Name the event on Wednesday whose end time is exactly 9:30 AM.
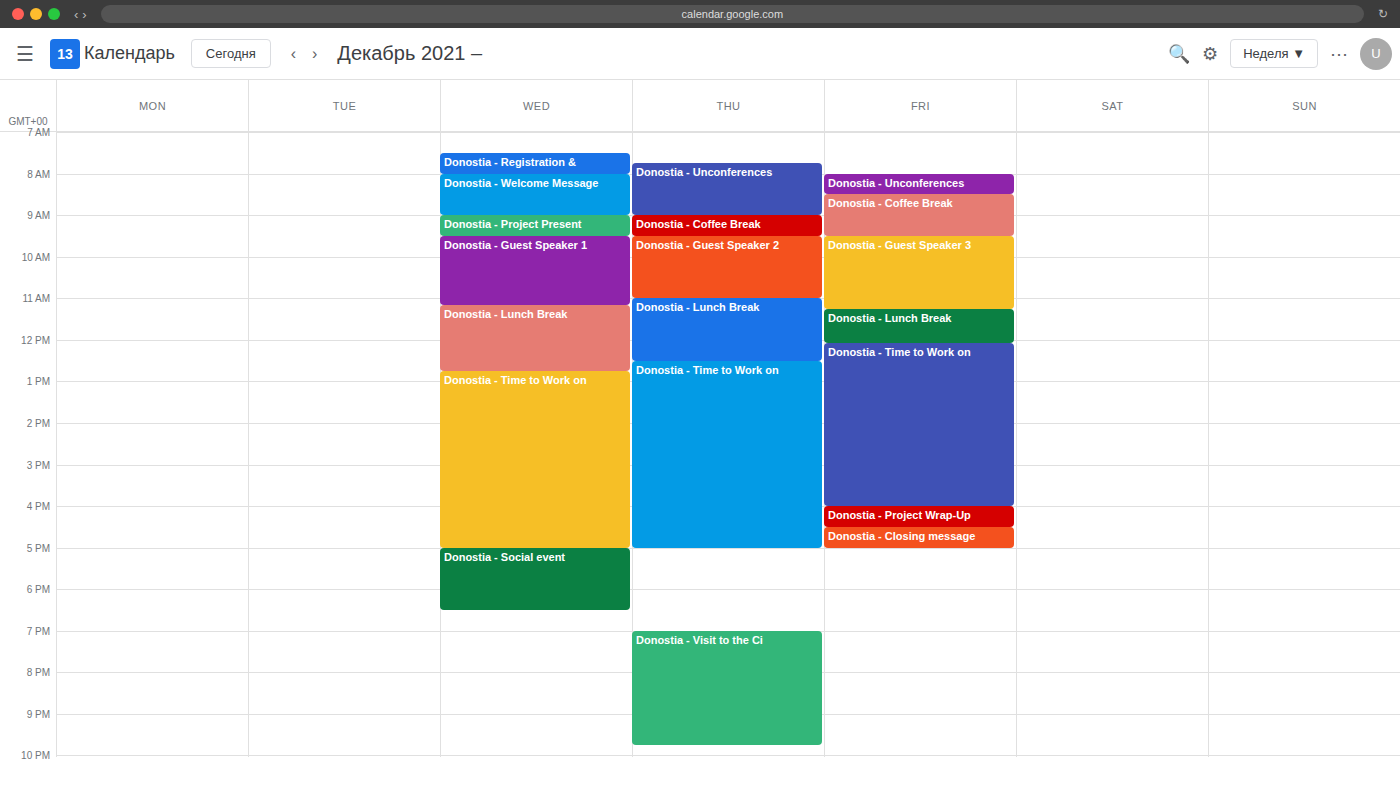
"Donostia - Project Present"